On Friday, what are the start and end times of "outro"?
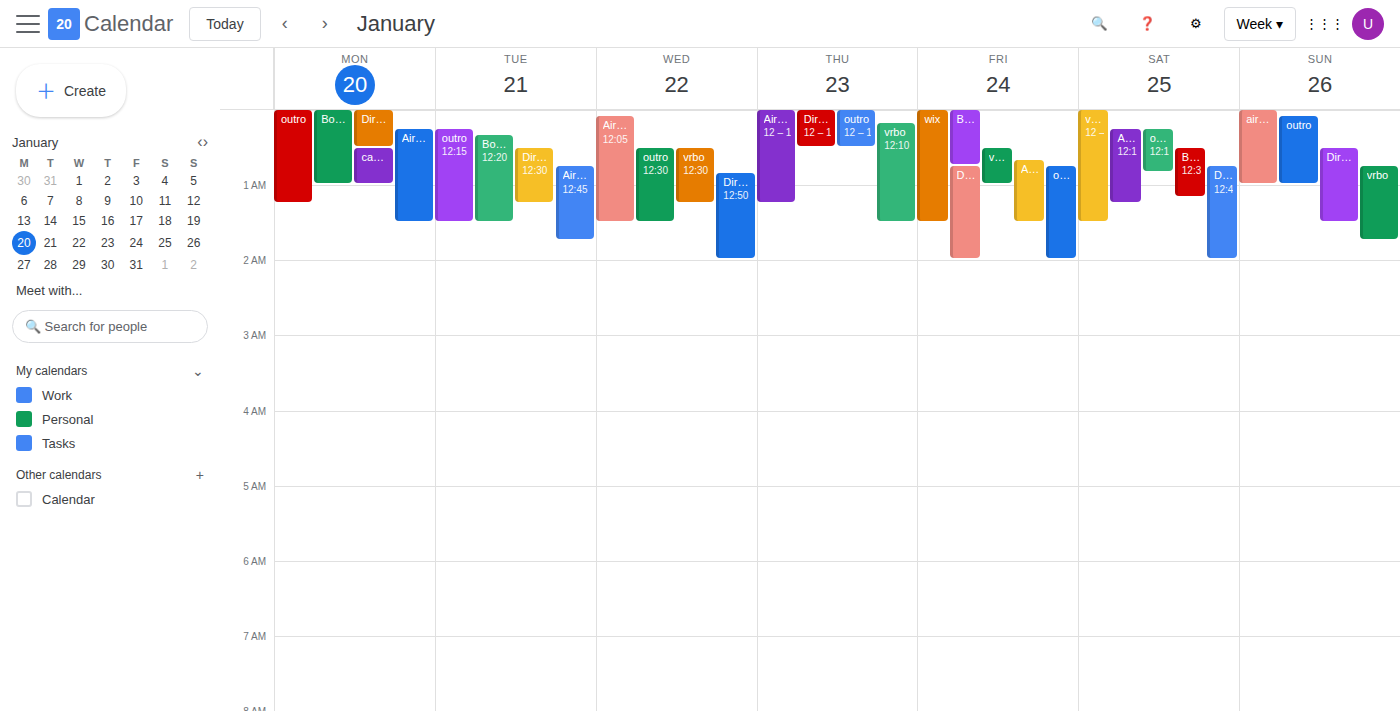
12:45 AM to 2:00 AM